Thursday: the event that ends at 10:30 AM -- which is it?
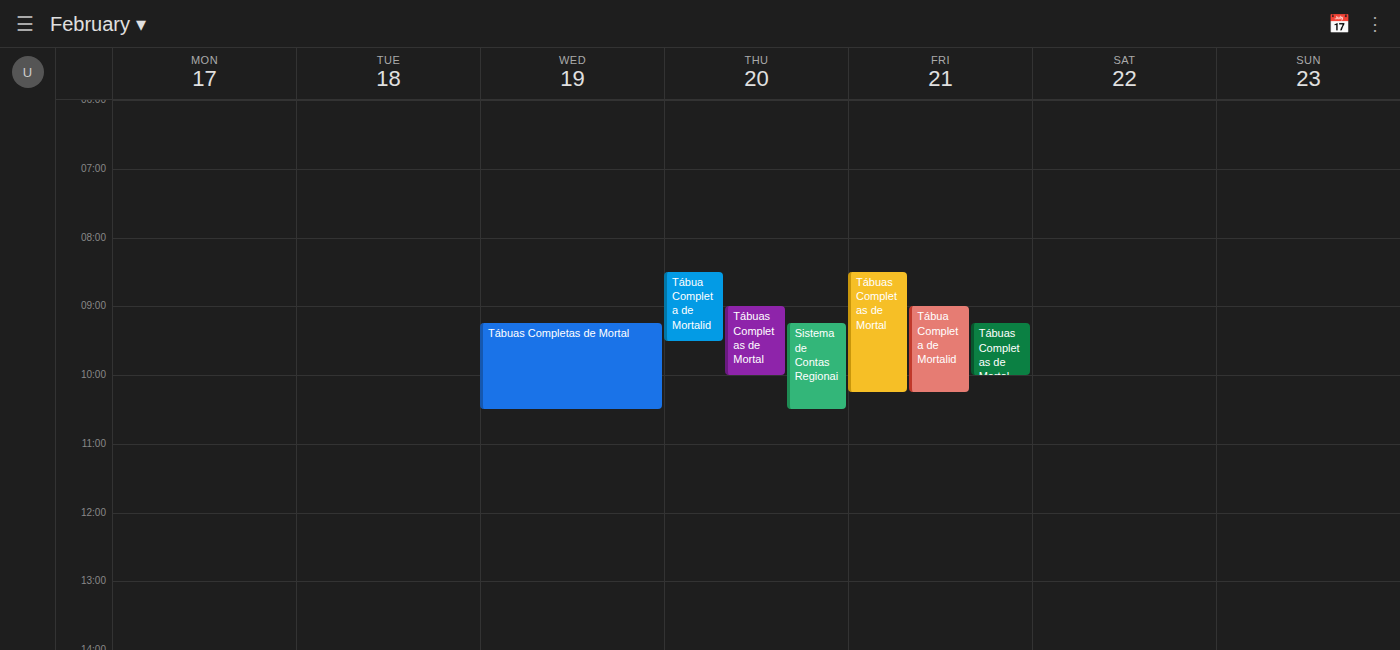
"Sistema de Contas Regionai"